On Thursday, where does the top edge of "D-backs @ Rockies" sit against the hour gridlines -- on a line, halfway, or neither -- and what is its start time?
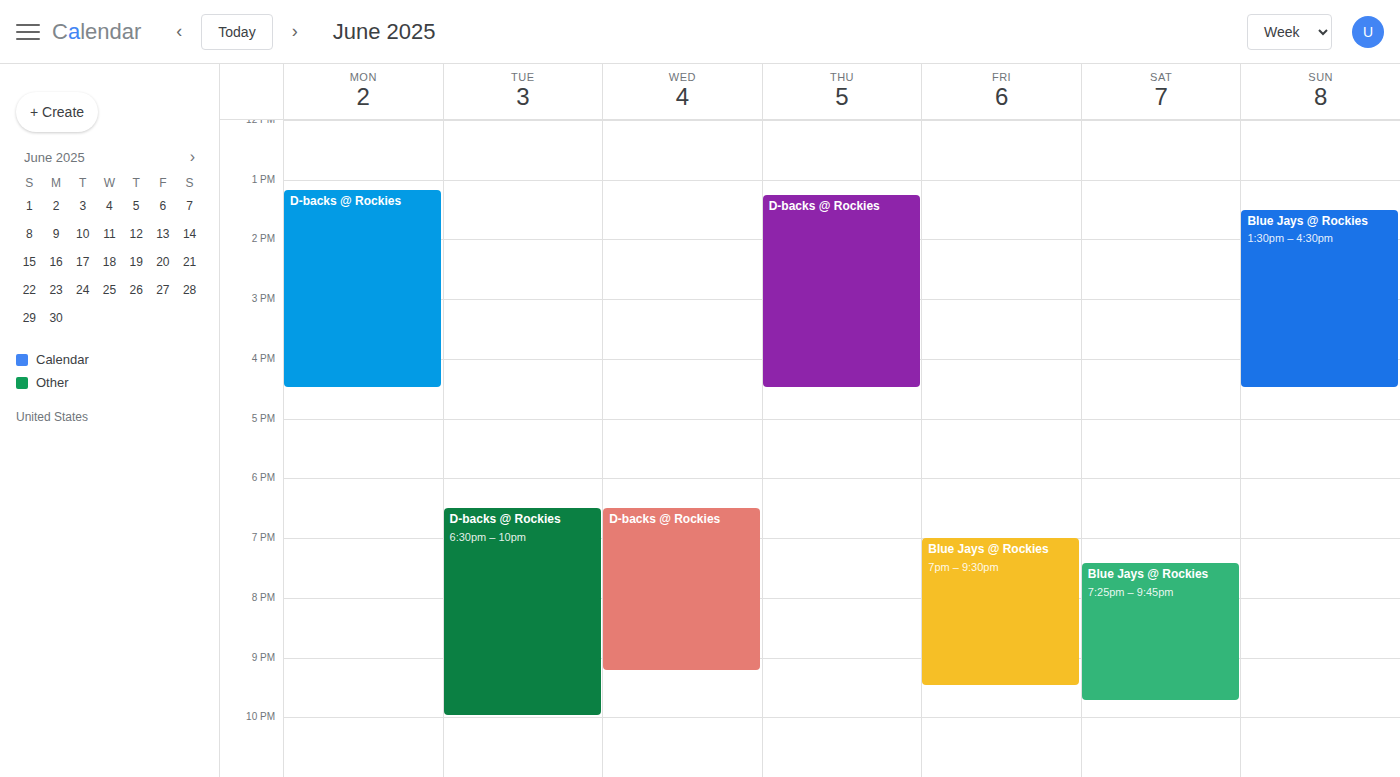
1:15 PM -- neither: a quarter of the way from the 1 PM line to the 2 PM line.